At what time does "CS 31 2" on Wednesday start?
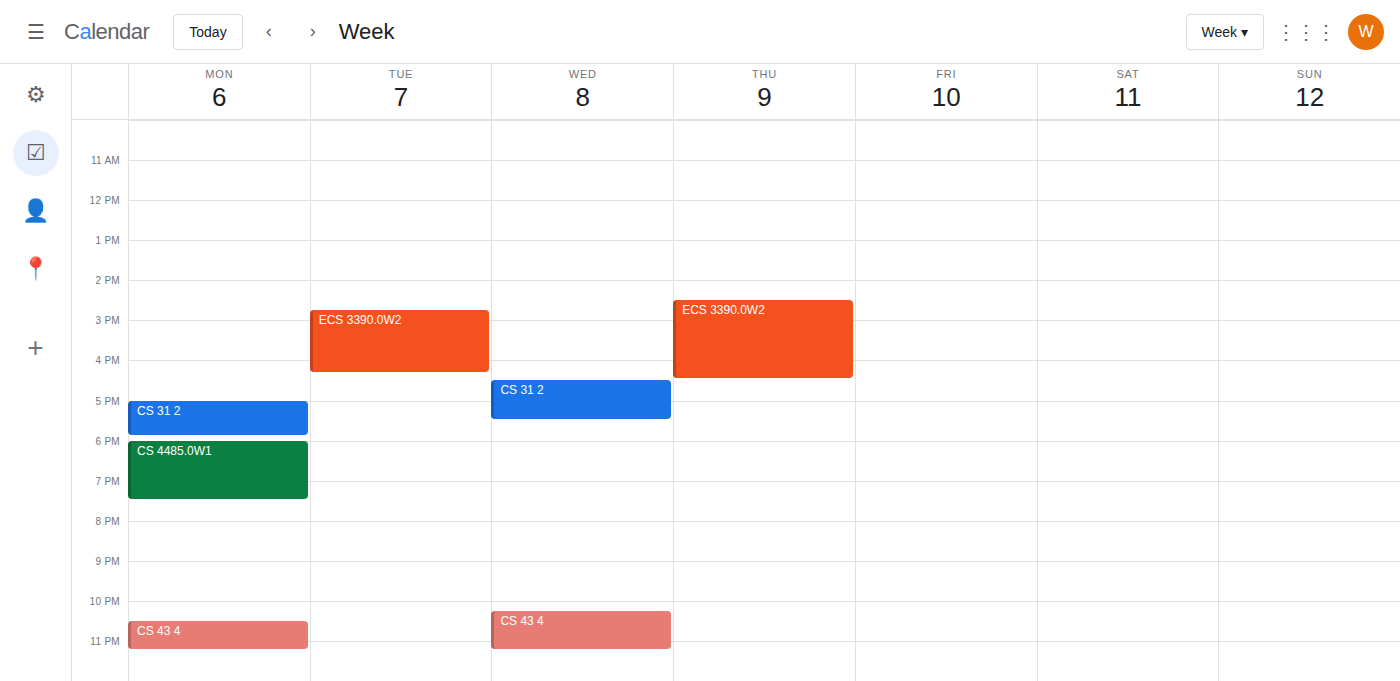
4:30 PM